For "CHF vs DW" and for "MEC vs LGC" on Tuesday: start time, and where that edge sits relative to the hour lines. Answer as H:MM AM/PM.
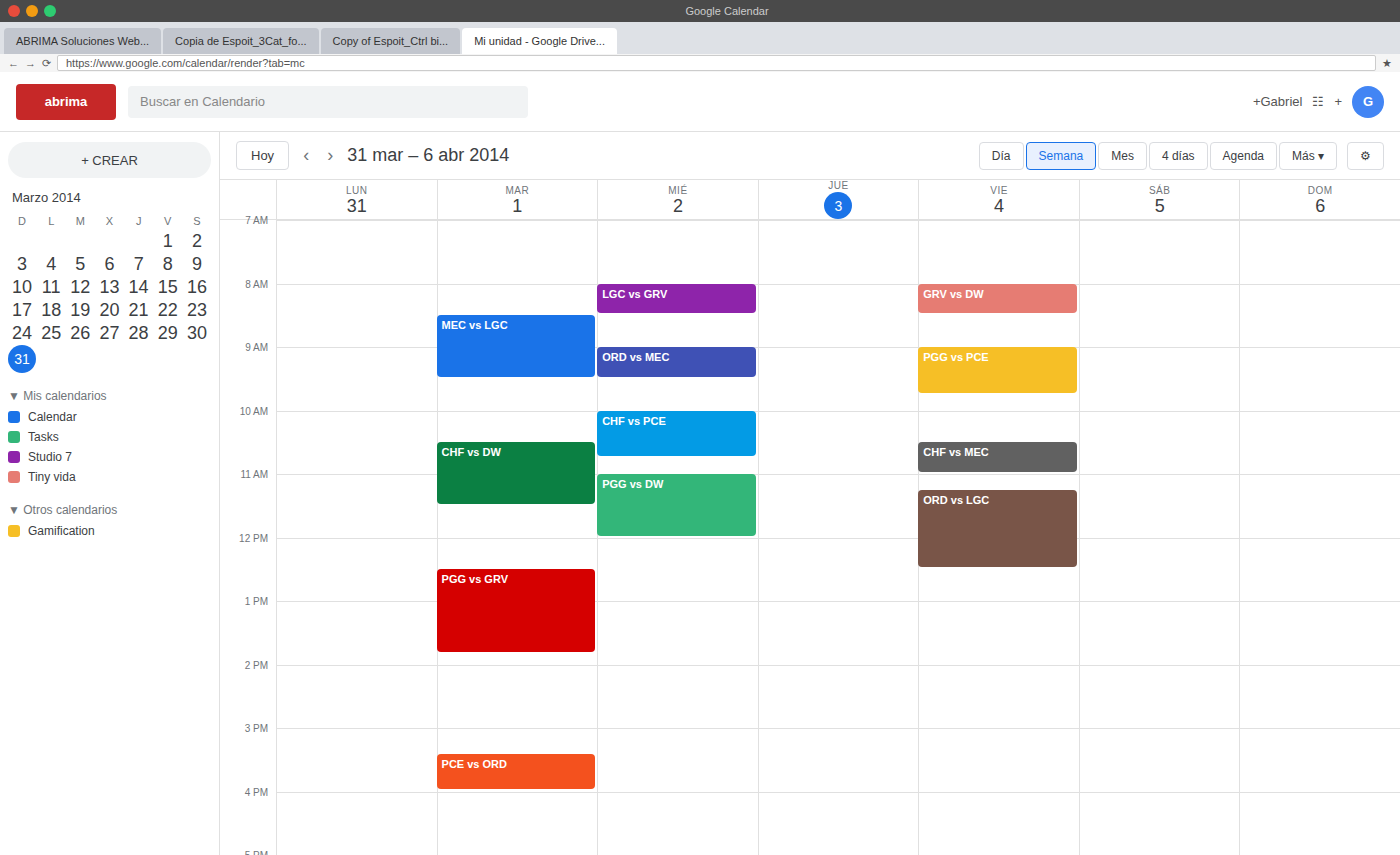
"CHF vs DW": 10:30 AM, halfway between the 10 AM and 11 AM lines. "MEC vs LGC": 8:30 AM, halfway between the 8 AM and 9 AM lines.